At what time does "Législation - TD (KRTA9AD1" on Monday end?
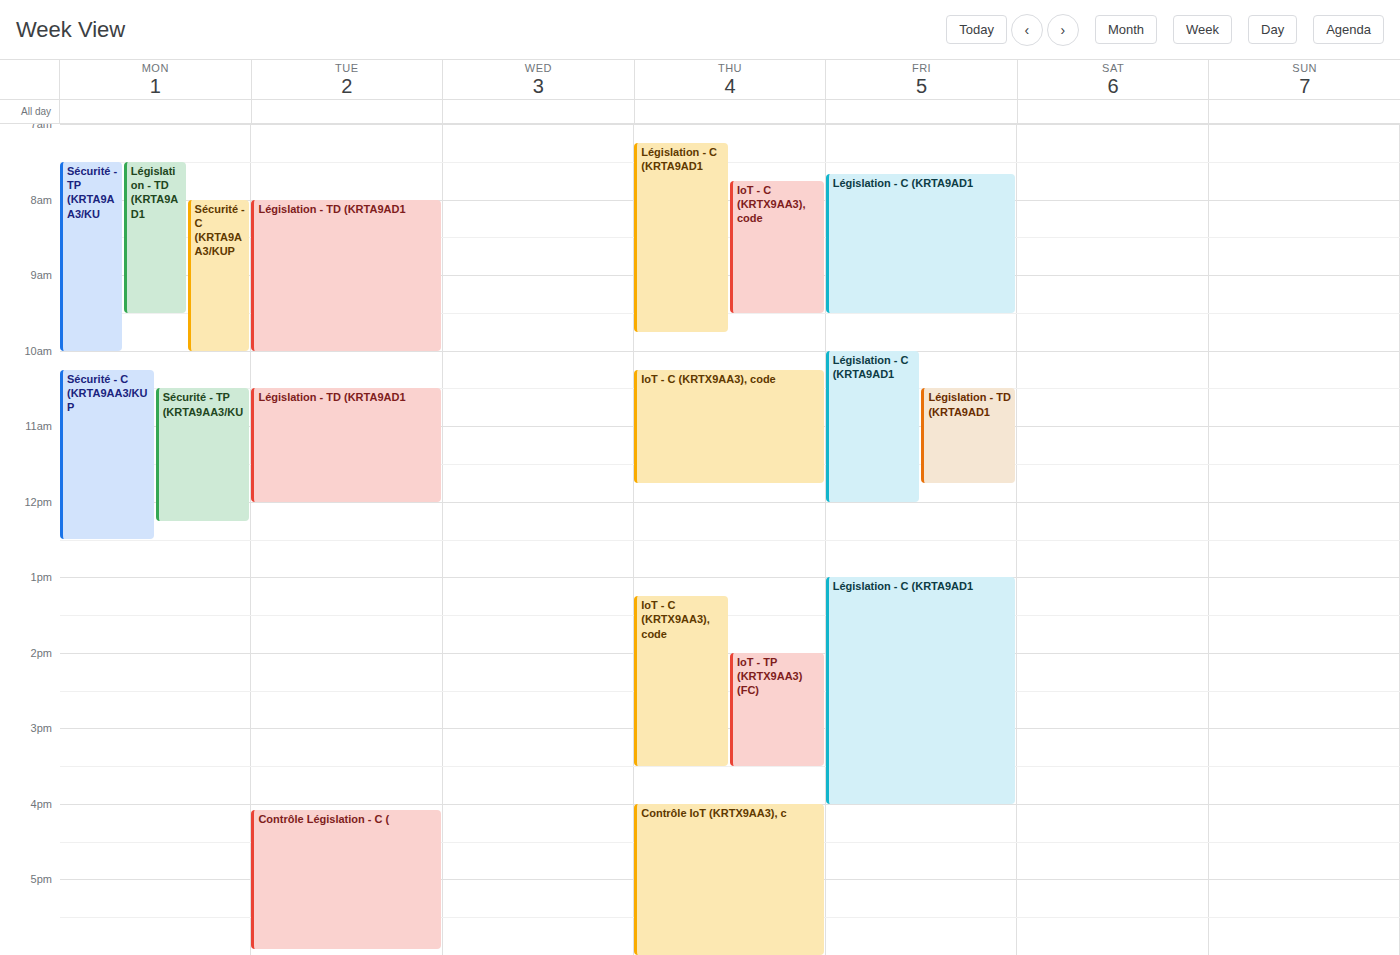
9:30 AM